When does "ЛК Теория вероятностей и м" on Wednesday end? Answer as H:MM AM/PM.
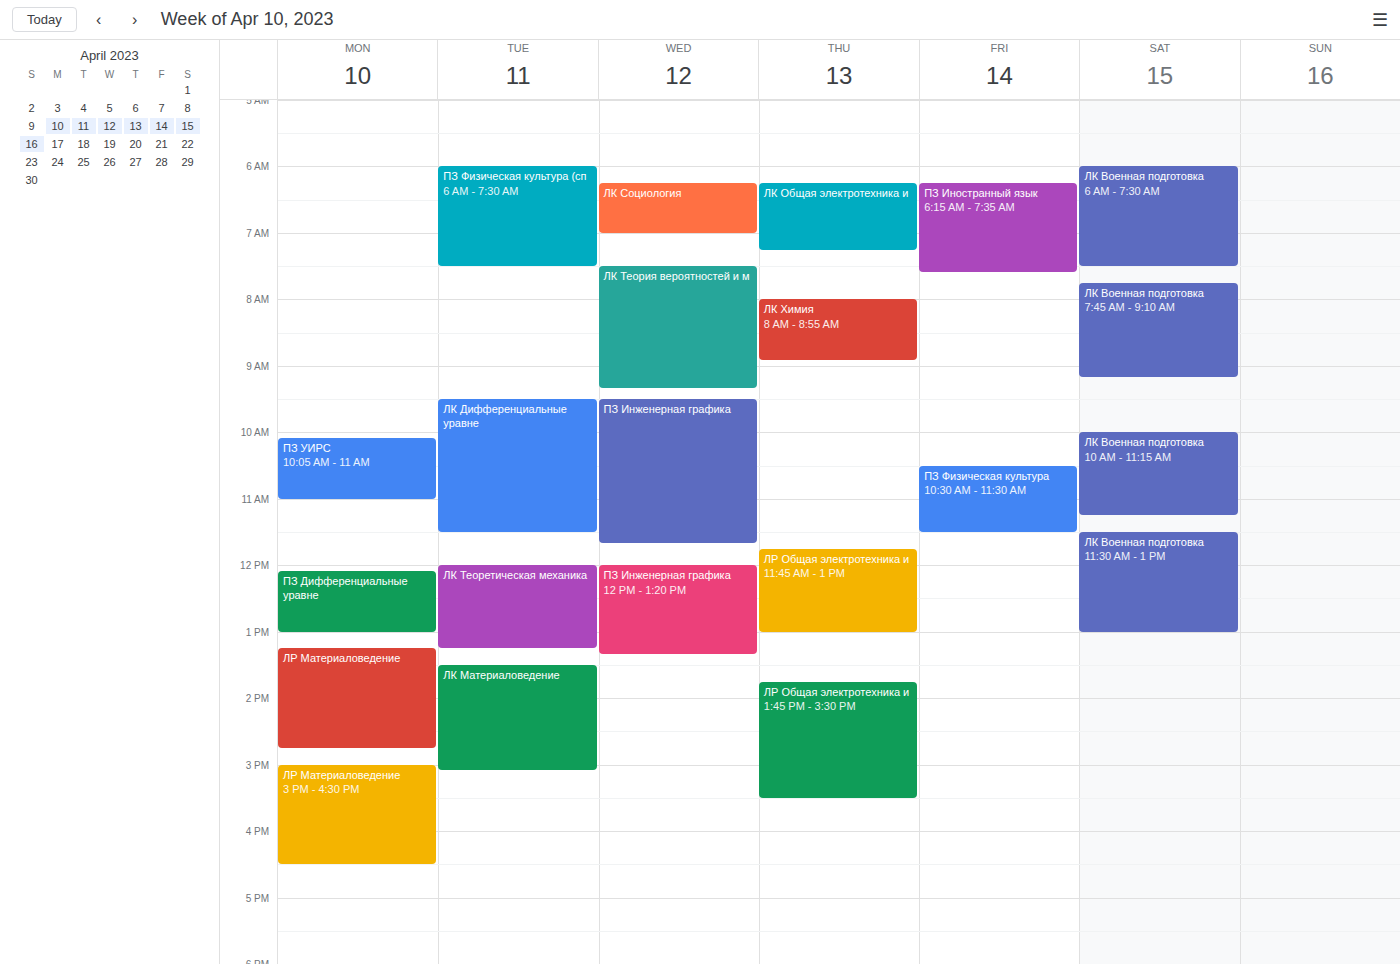
9:20 AM